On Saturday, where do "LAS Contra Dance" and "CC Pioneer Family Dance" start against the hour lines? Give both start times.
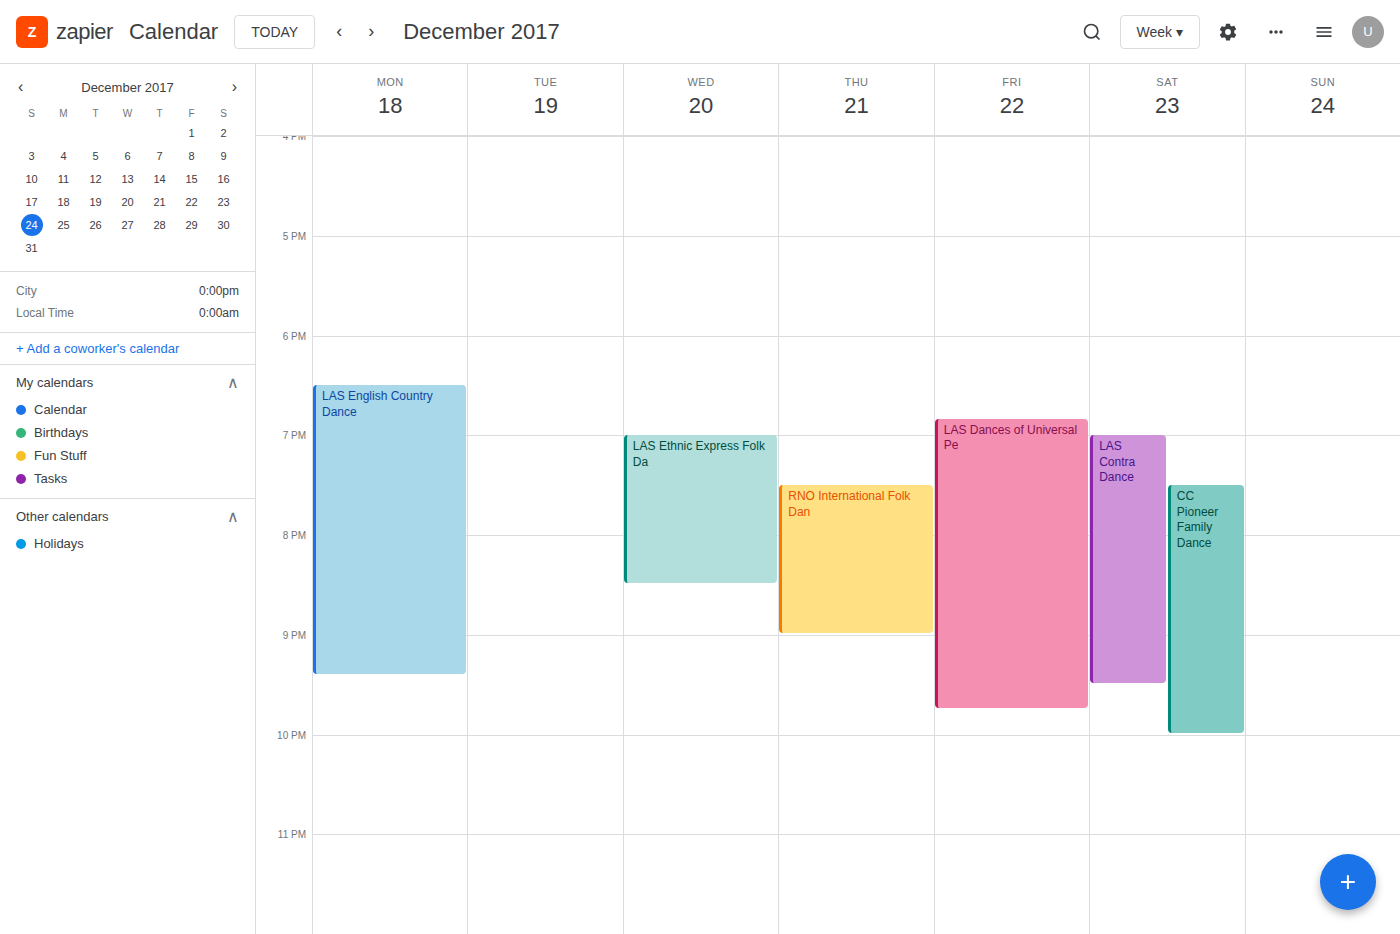
"LAS Contra Dance": 7:00 PM, exactly on the 7 PM line. "CC Pioneer Family Dance": 7:30 PM, halfway between the 7 PM and 8 PM lines.